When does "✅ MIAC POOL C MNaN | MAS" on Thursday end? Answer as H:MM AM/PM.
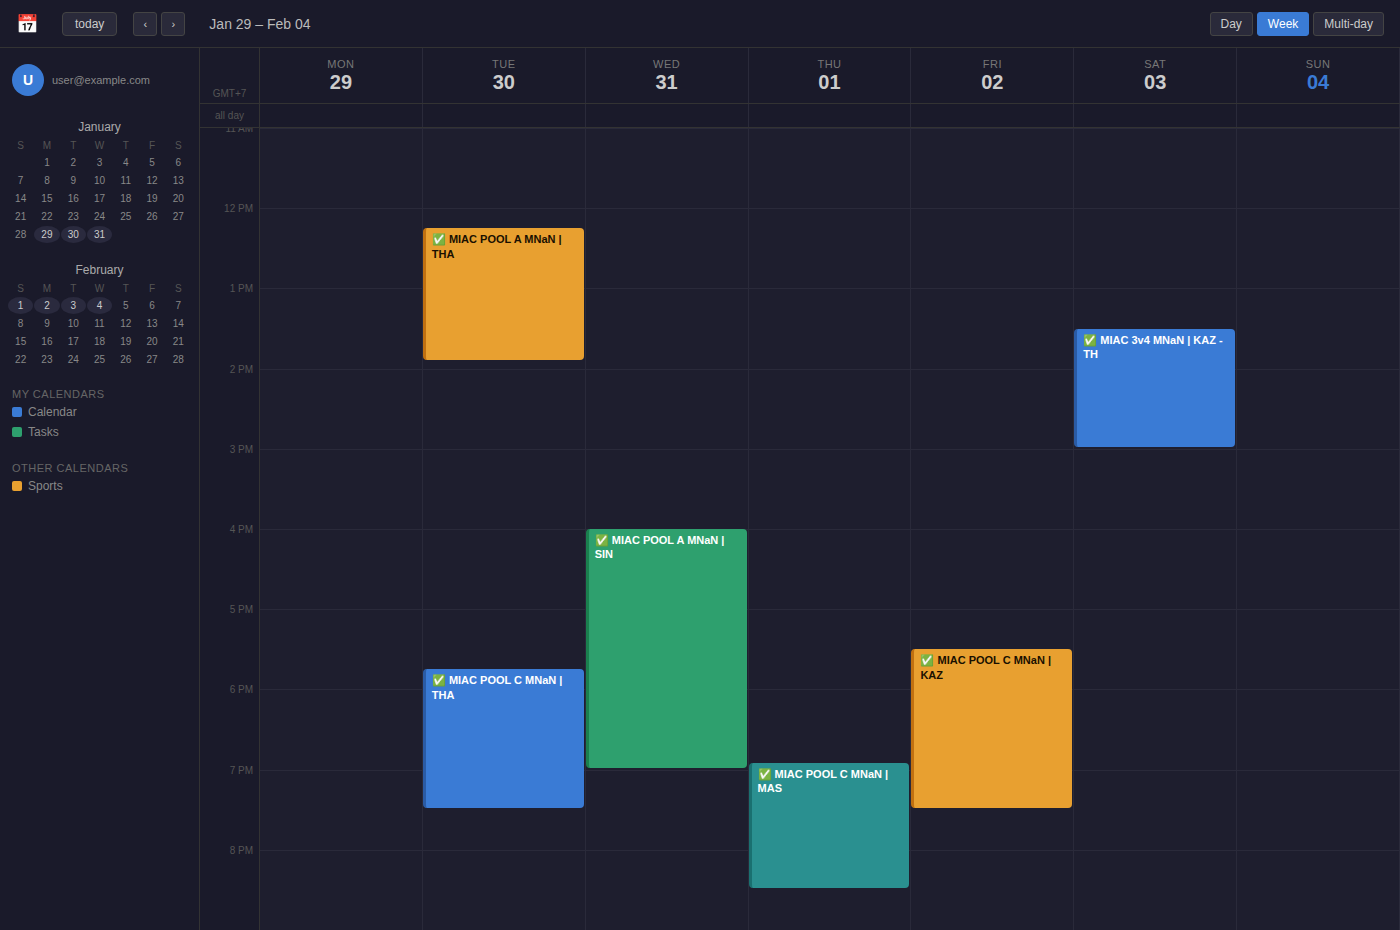
8:30 PM